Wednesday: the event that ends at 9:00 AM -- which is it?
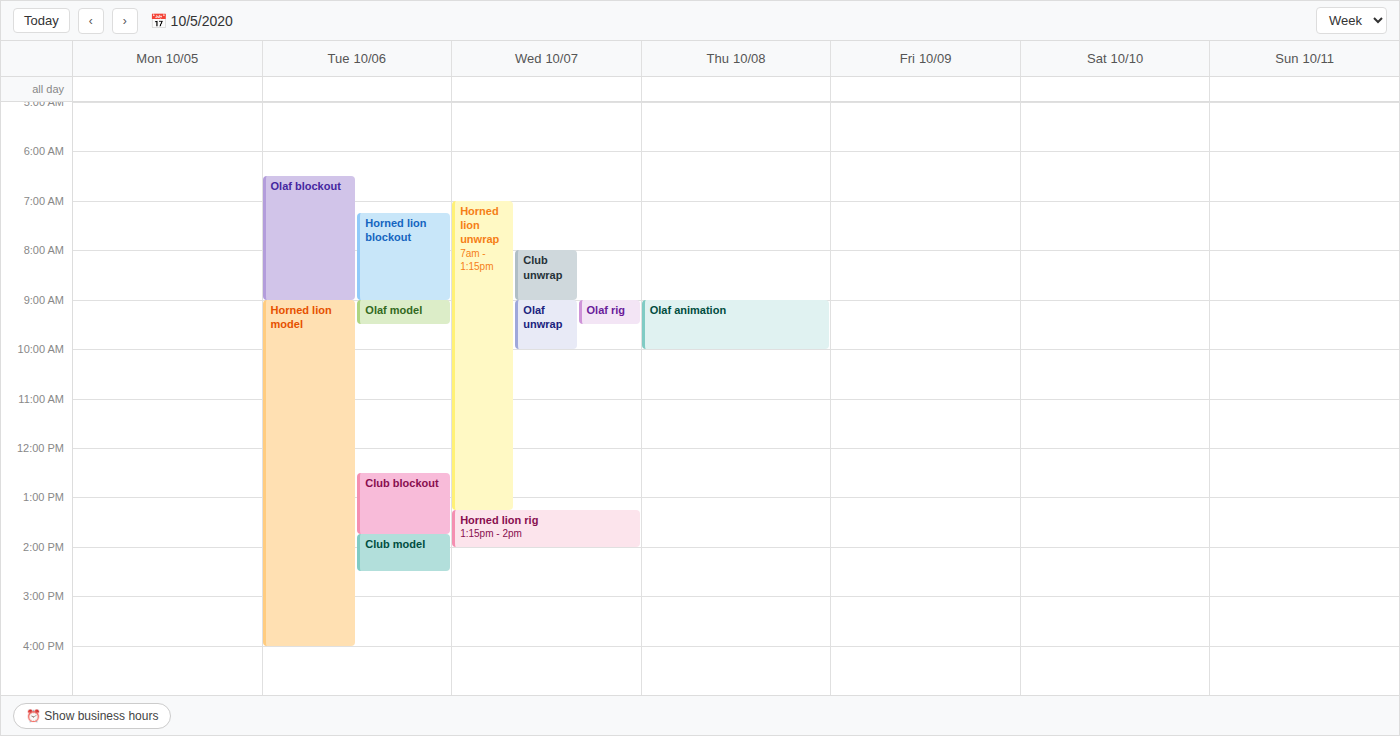
"Club unwrap"